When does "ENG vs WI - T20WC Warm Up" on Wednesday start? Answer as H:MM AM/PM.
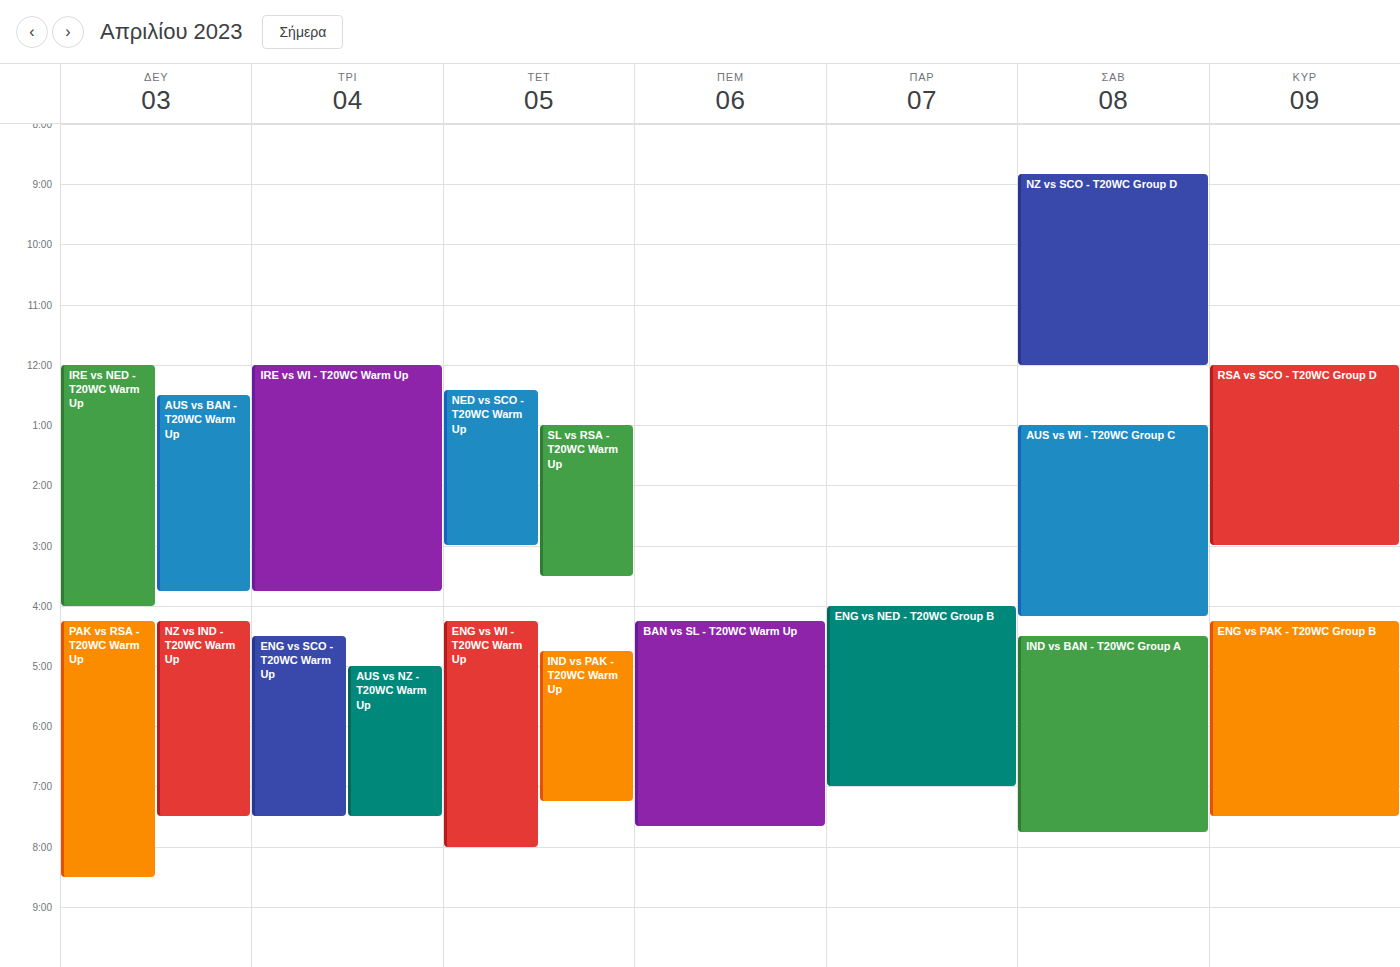
4:15 PM